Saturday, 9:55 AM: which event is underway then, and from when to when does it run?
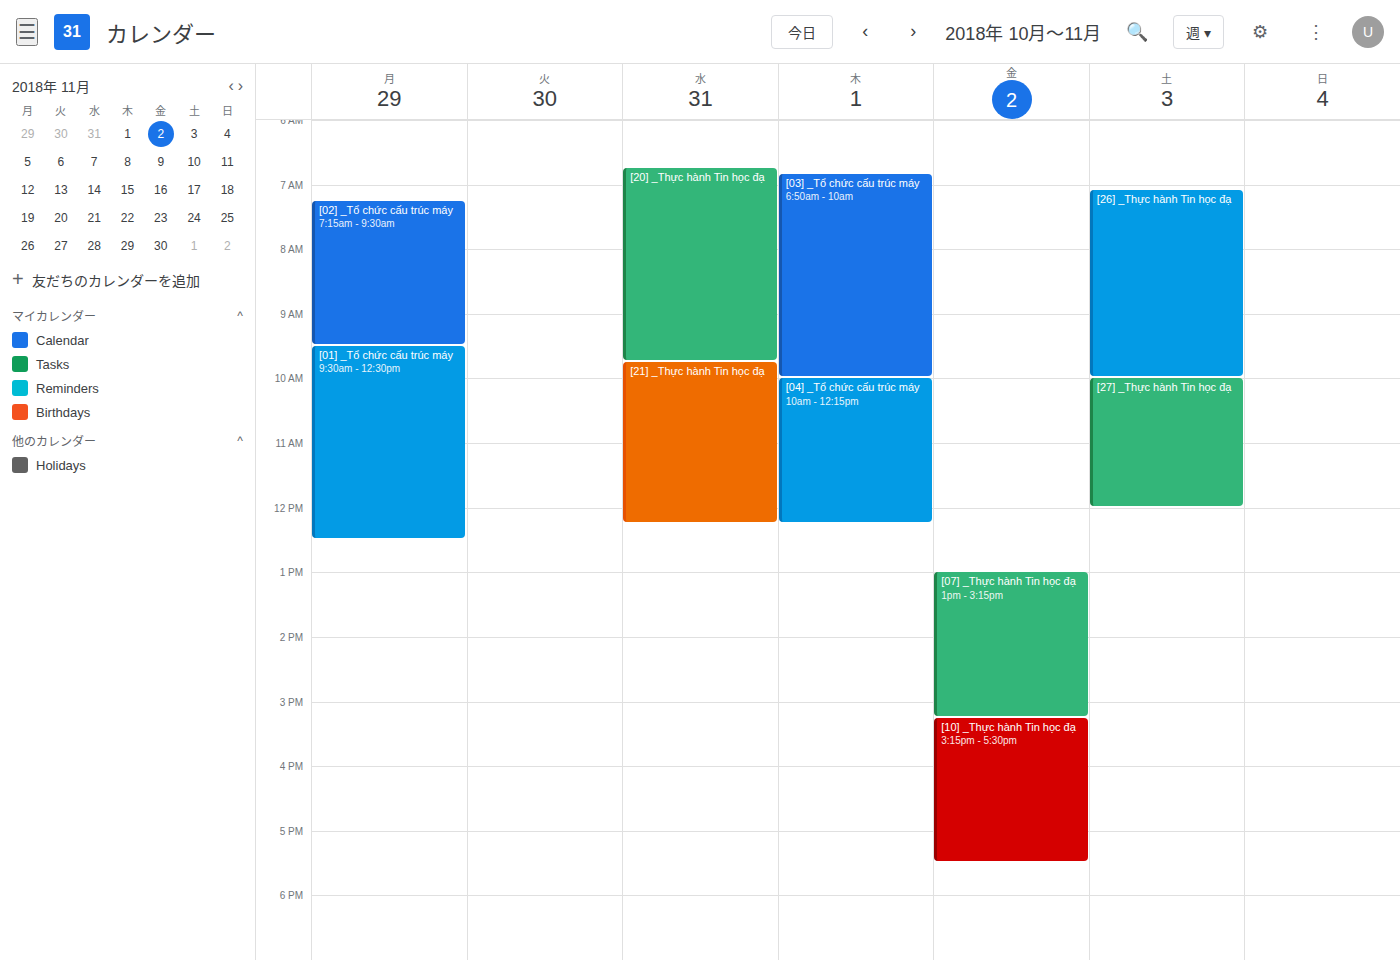
"[26] _Thực hành Tin học đạ", 7:05 AM to 10:00 AM